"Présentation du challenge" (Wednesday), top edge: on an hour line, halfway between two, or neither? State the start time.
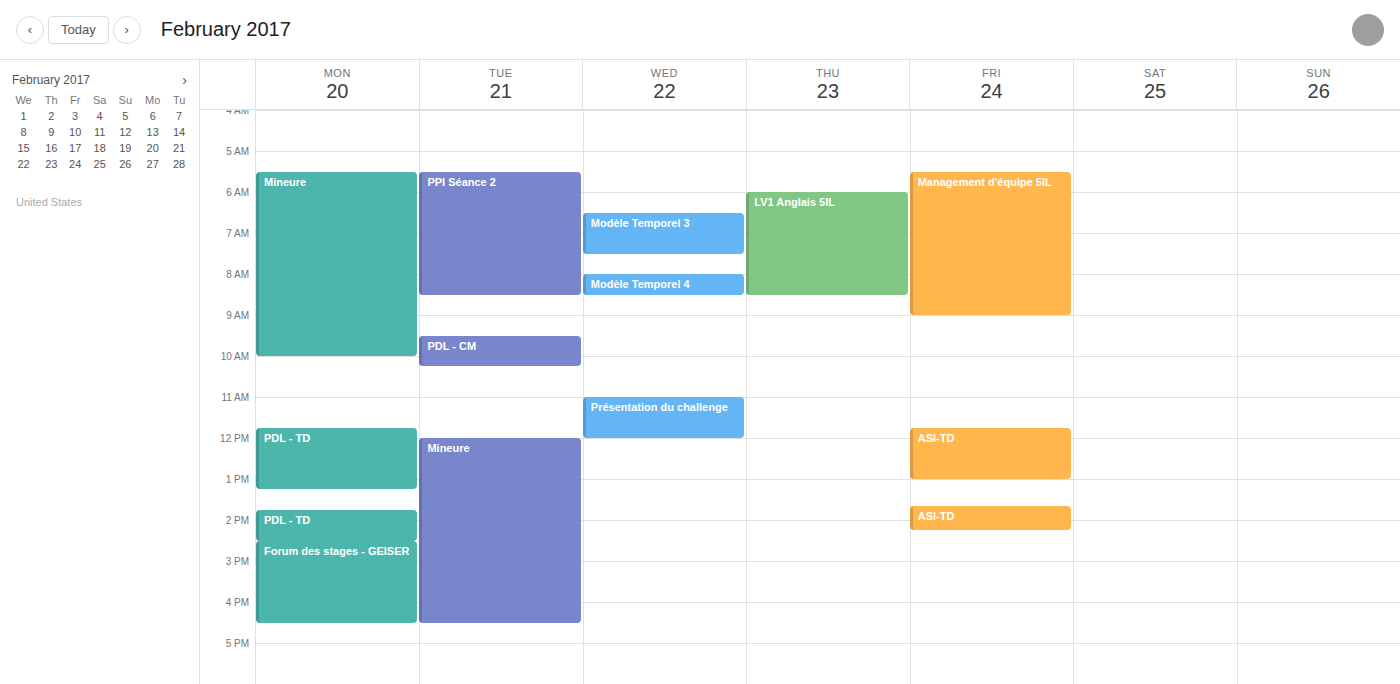
11:00 AM -- exactly on the 11 AM line.